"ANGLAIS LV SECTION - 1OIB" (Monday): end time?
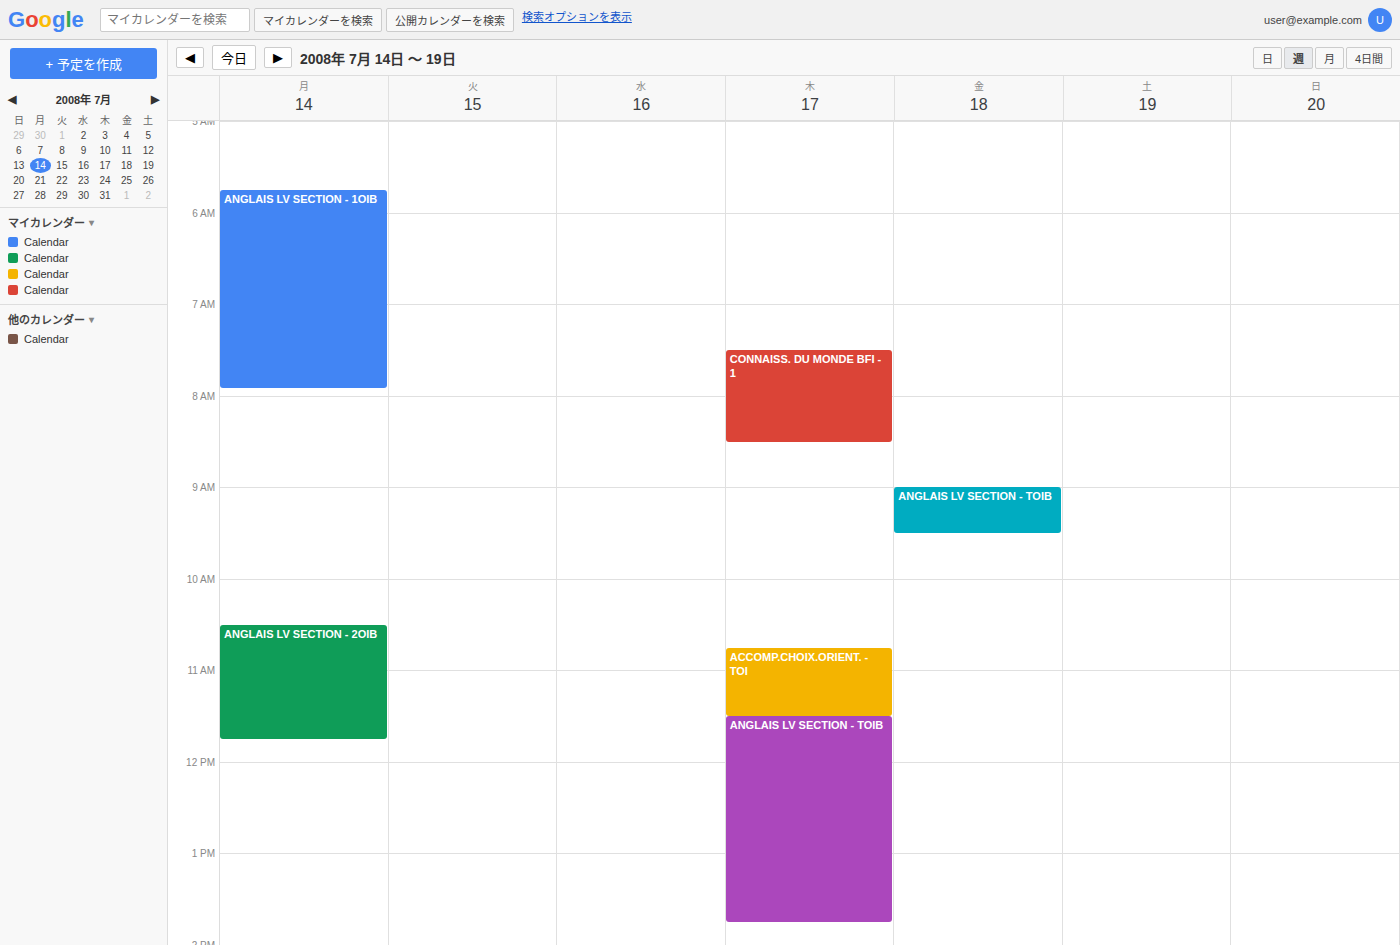
7:55 AM